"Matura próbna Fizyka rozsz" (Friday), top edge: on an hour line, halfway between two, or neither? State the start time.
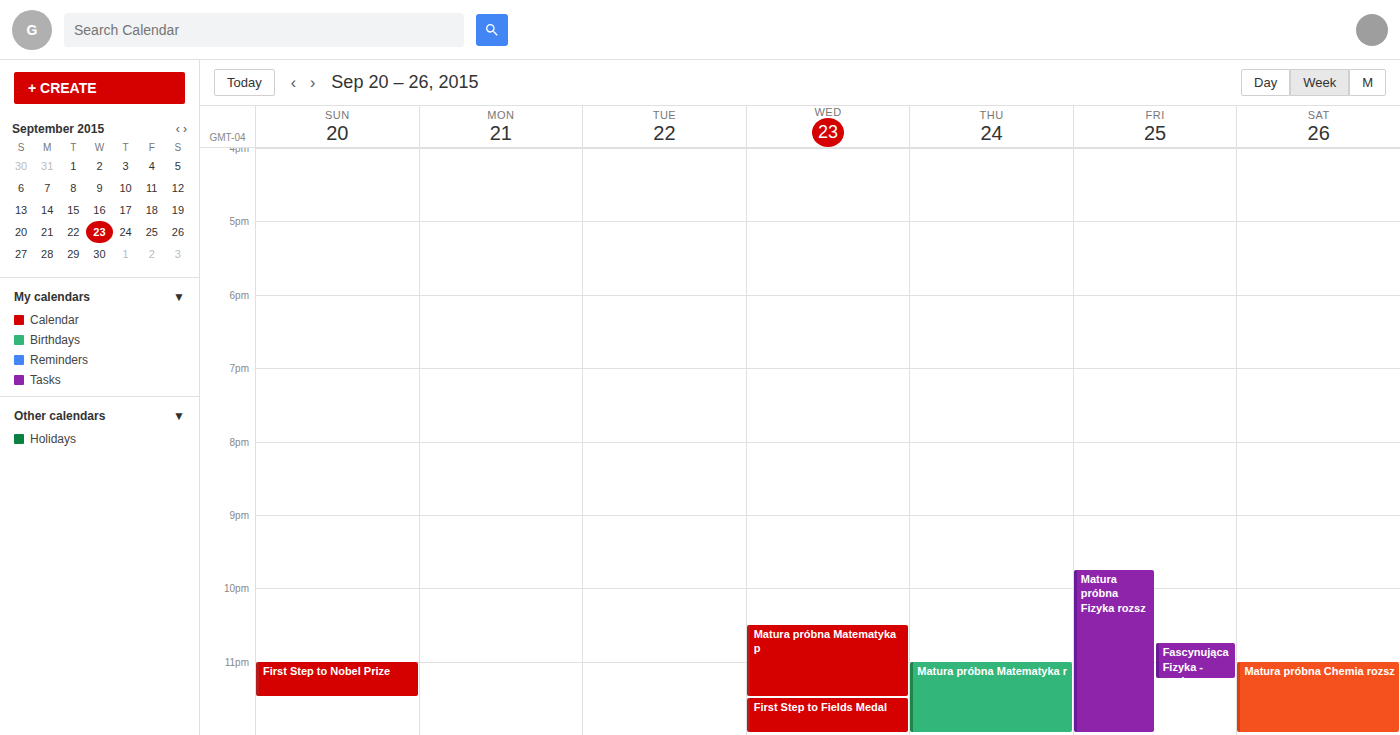
9:45 PM -- neither: three quarters of the way from the 9 PM line to the 10 PM line.